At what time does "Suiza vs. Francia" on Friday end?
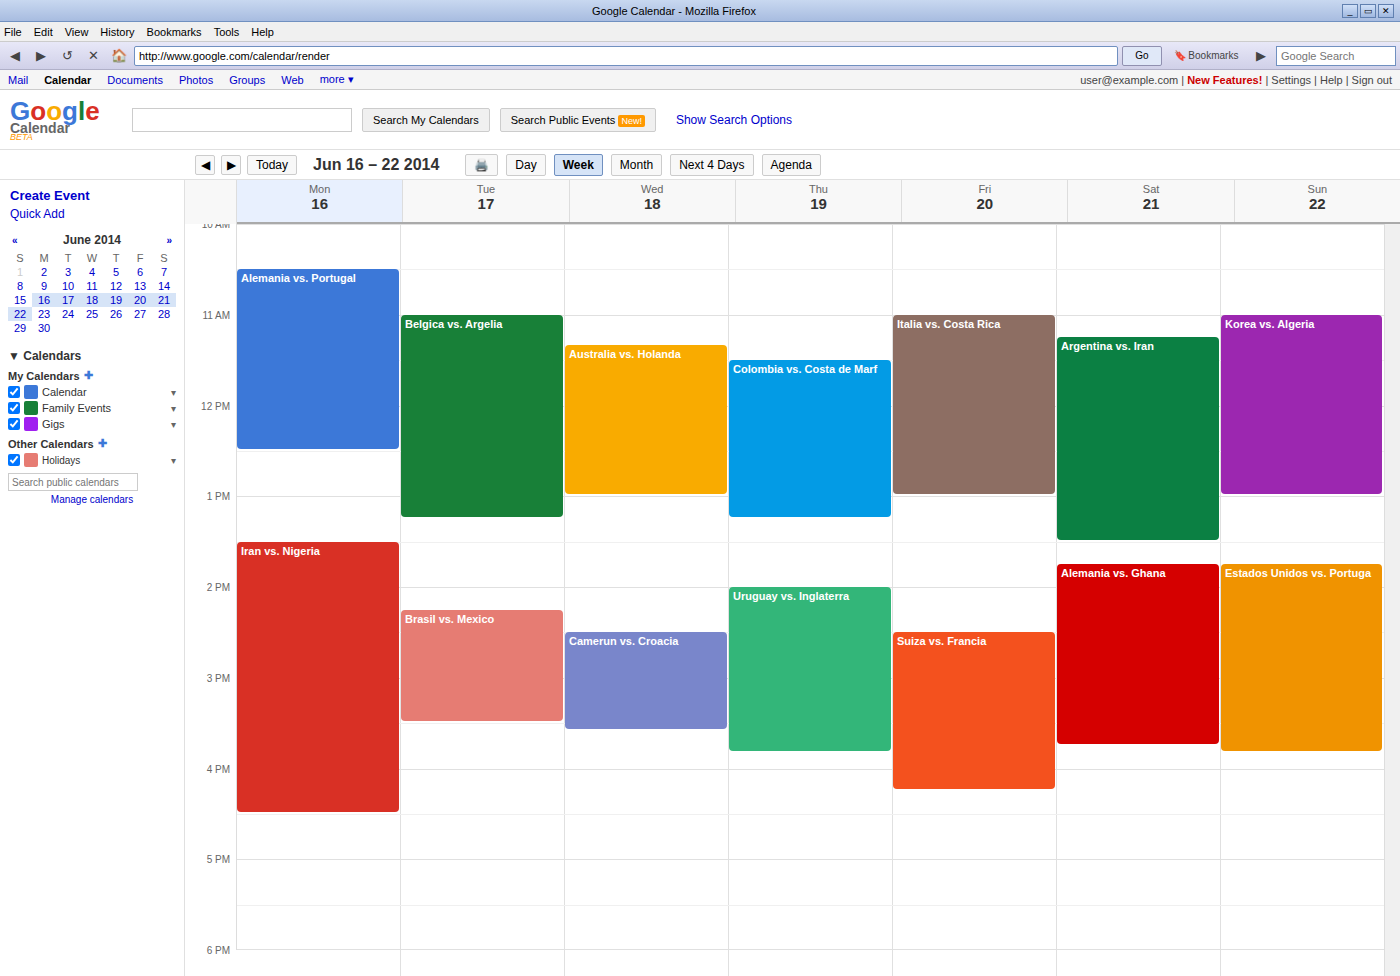
4:15 PM